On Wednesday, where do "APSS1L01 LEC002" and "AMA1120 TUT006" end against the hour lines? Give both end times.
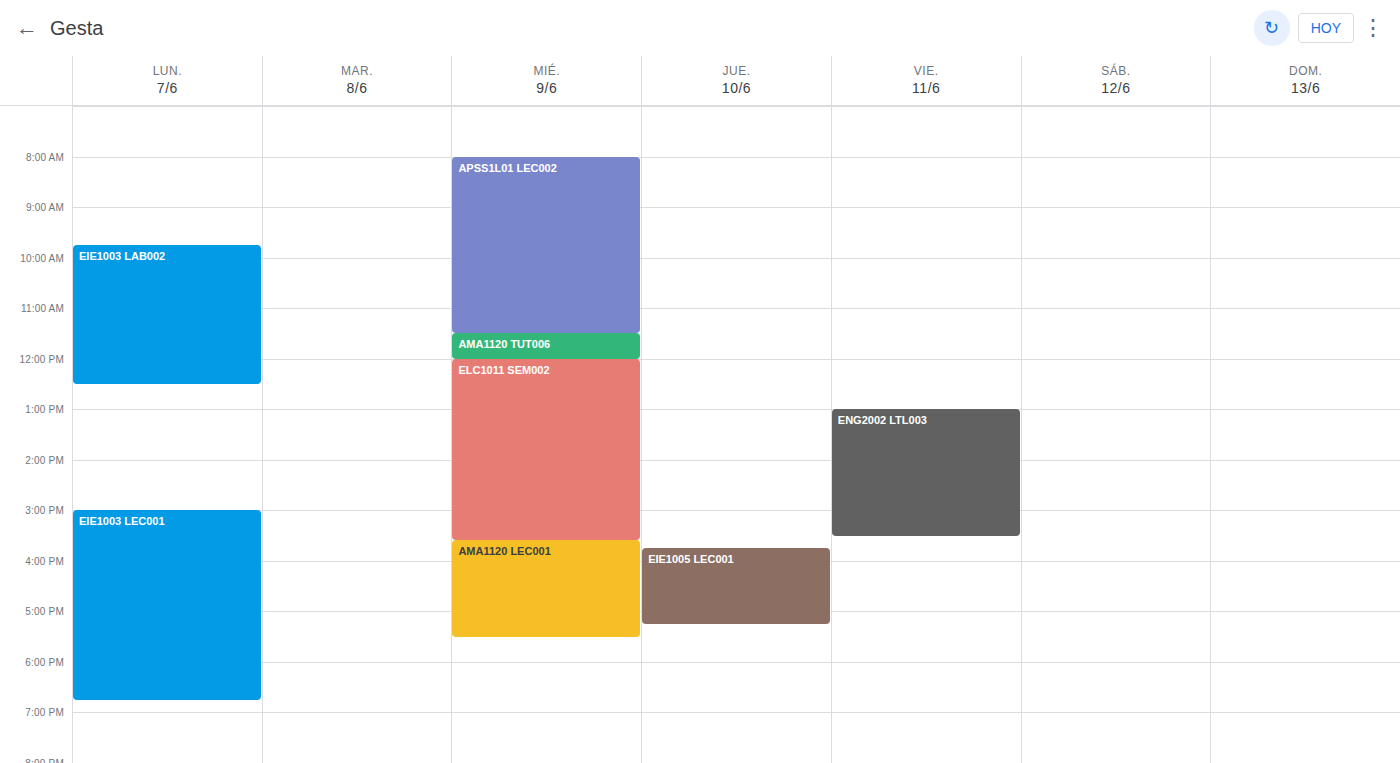
"APSS1L01 LEC002": 11:30 AM, halfway between the 11 AM and 12 PM lines. "AMA1120 TUT006": 12:00 PM, exactly on the 12 PM line.